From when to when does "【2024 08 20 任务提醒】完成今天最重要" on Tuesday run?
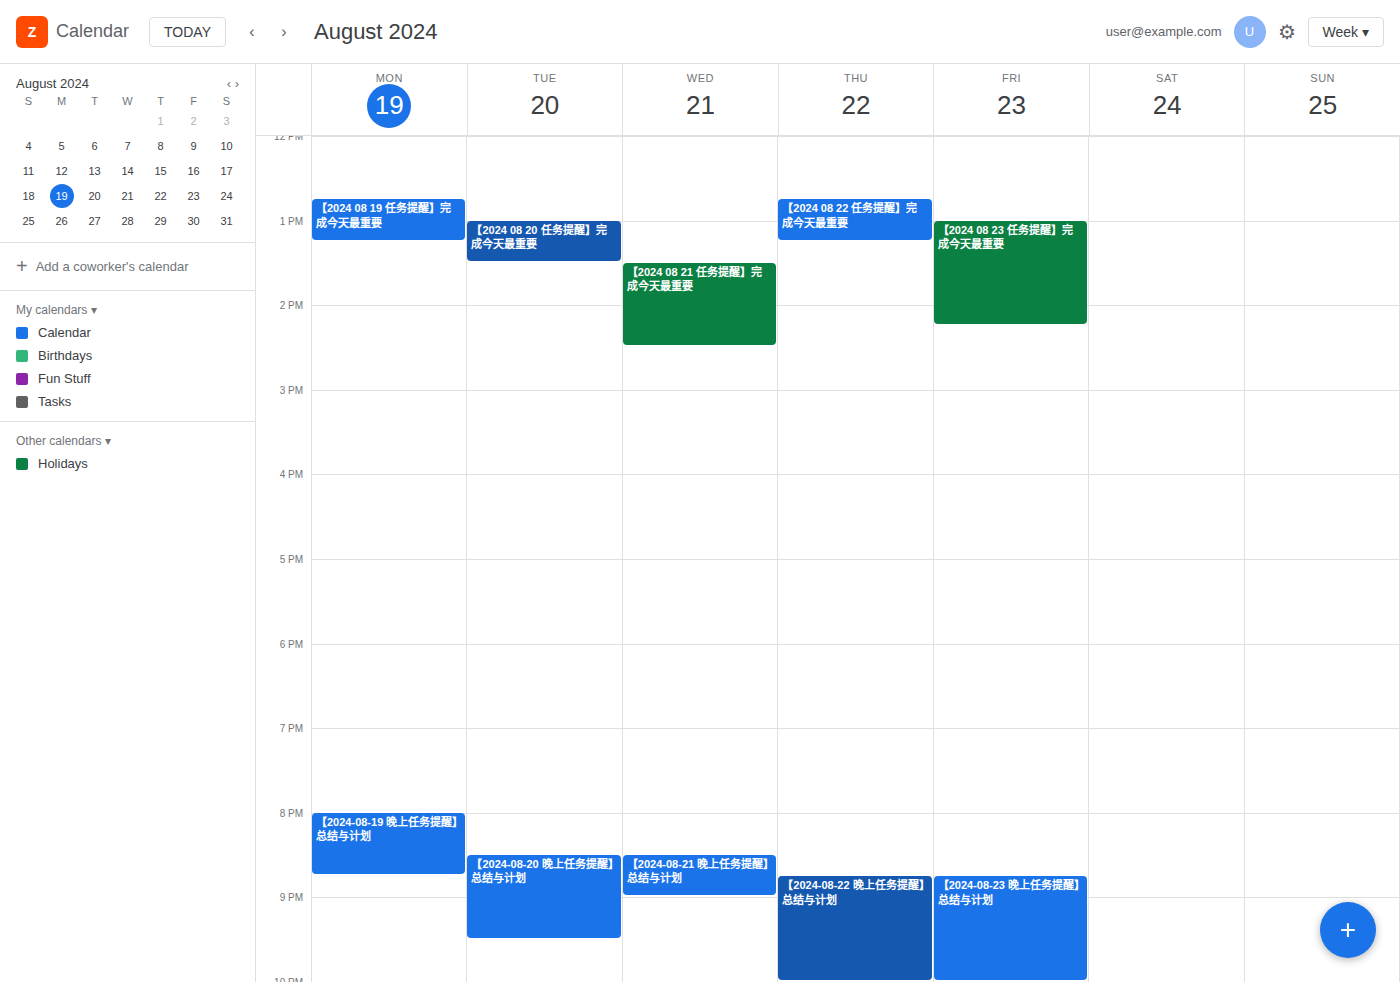
1:00 PM to 1:30 PM